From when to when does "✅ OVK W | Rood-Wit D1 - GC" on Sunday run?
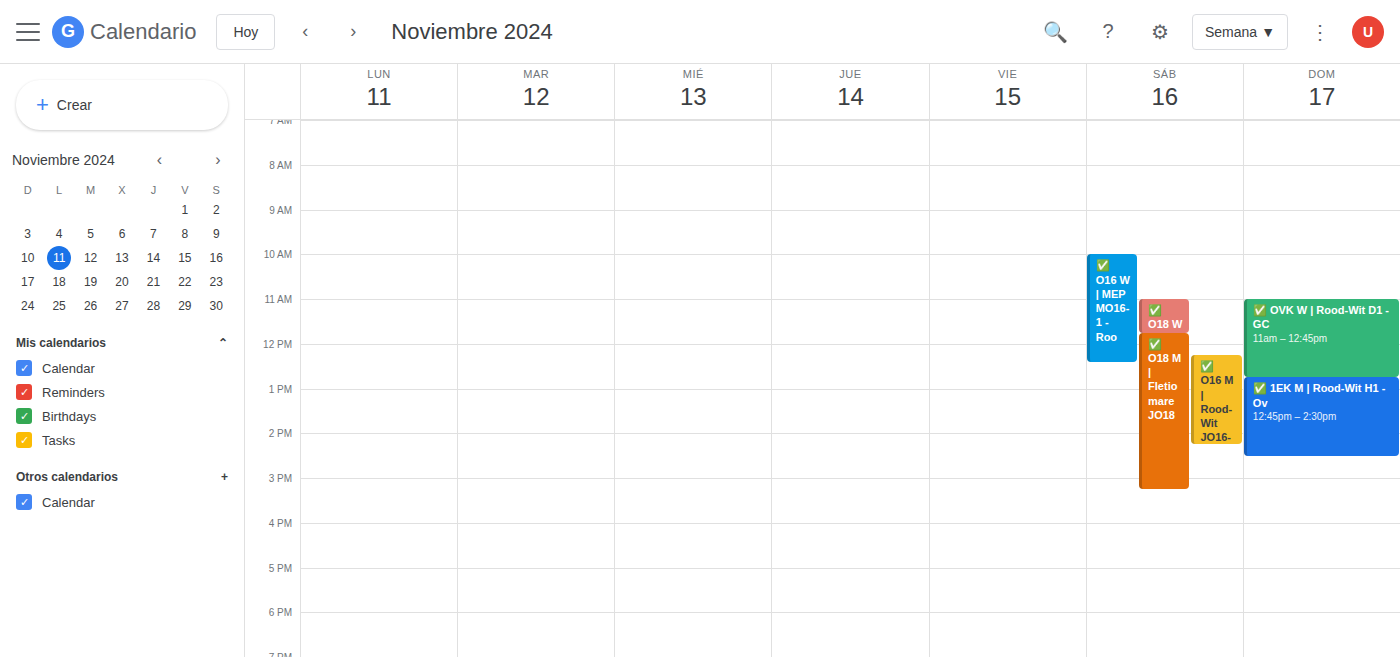
11:00 AM to 12:45 PM